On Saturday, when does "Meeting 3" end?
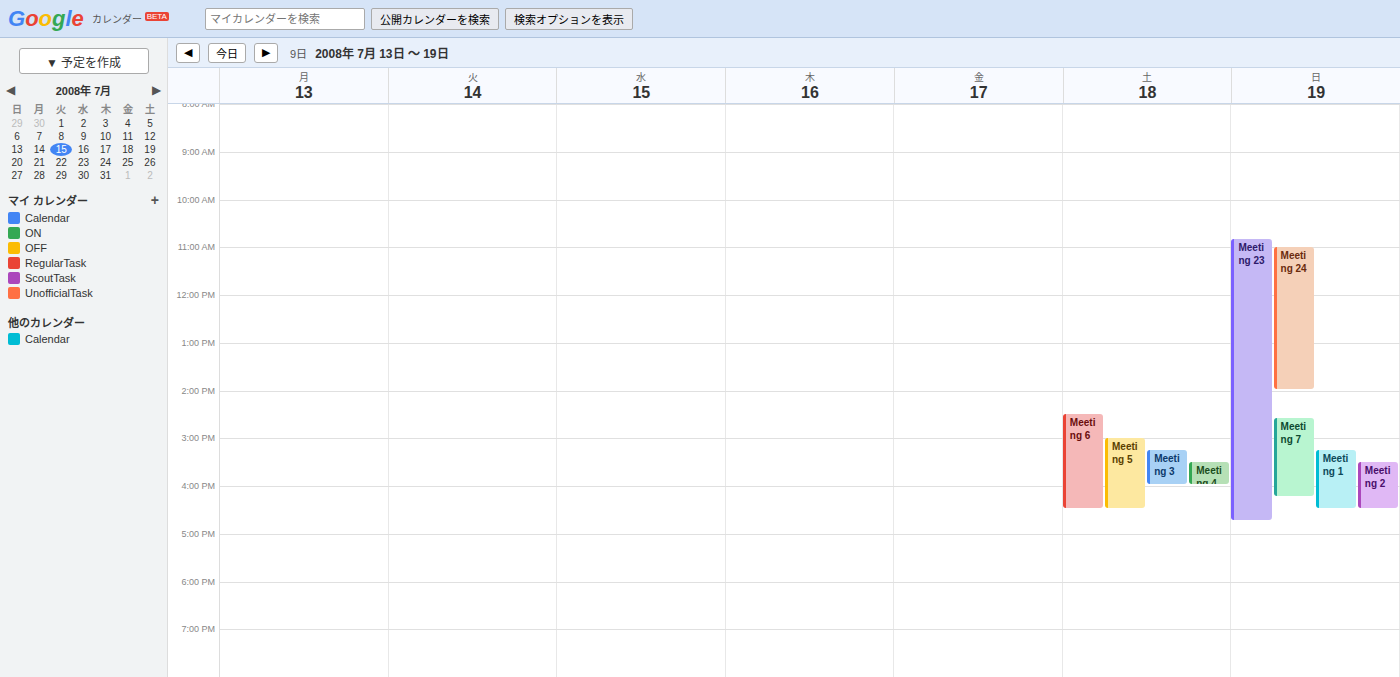
4:00 PM